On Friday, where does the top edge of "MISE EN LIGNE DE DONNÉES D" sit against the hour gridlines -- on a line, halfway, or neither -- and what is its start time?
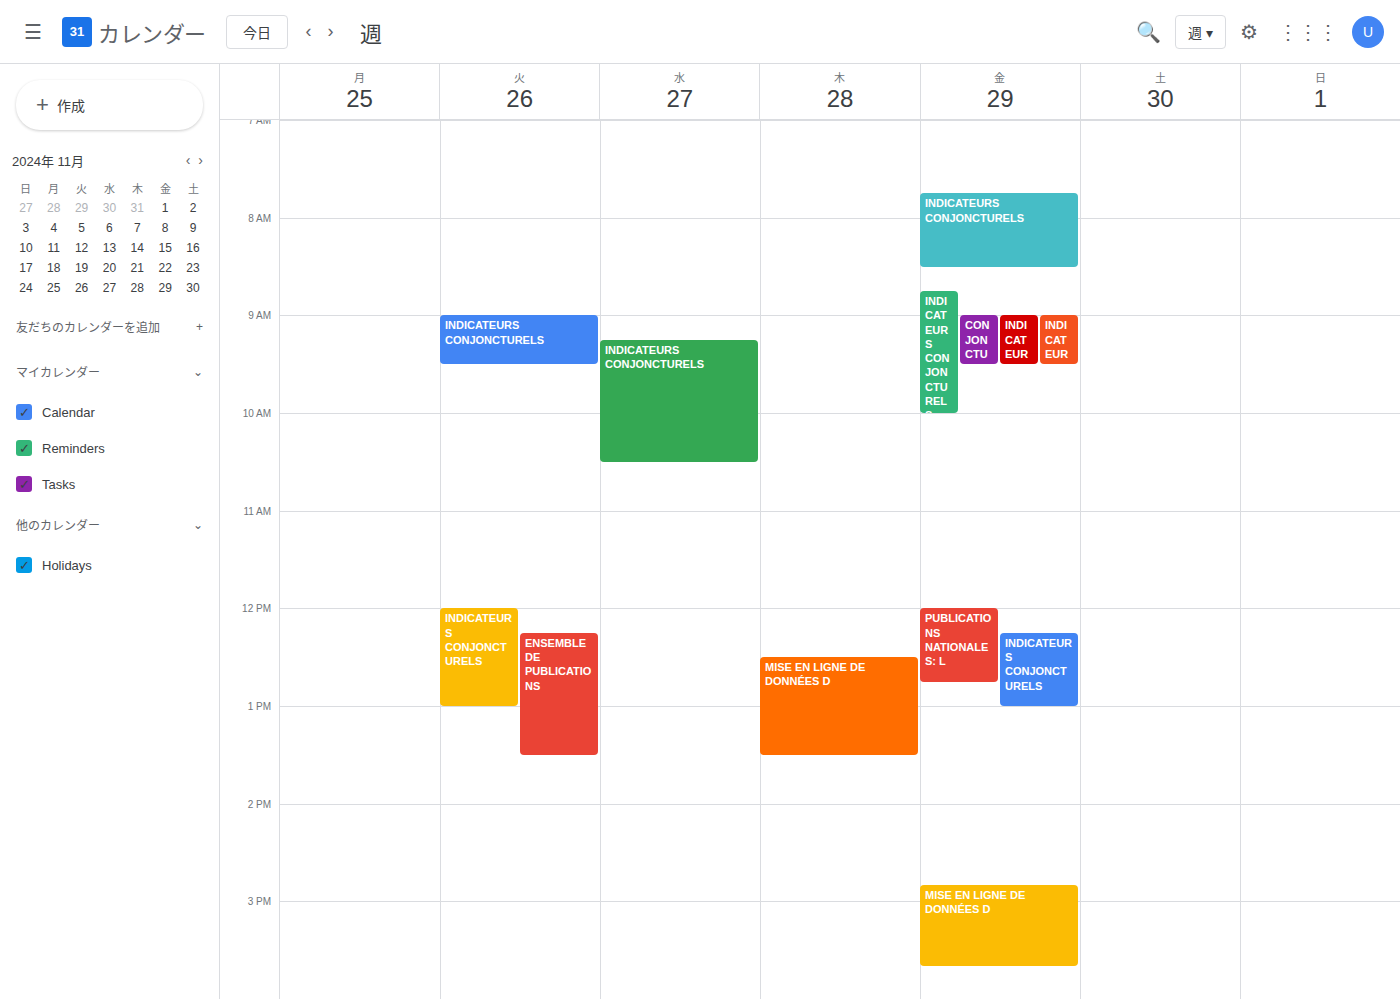
14:50 -- neither: 50 minutes below the 14:00 line and 10 minutes above the 15:00 line.